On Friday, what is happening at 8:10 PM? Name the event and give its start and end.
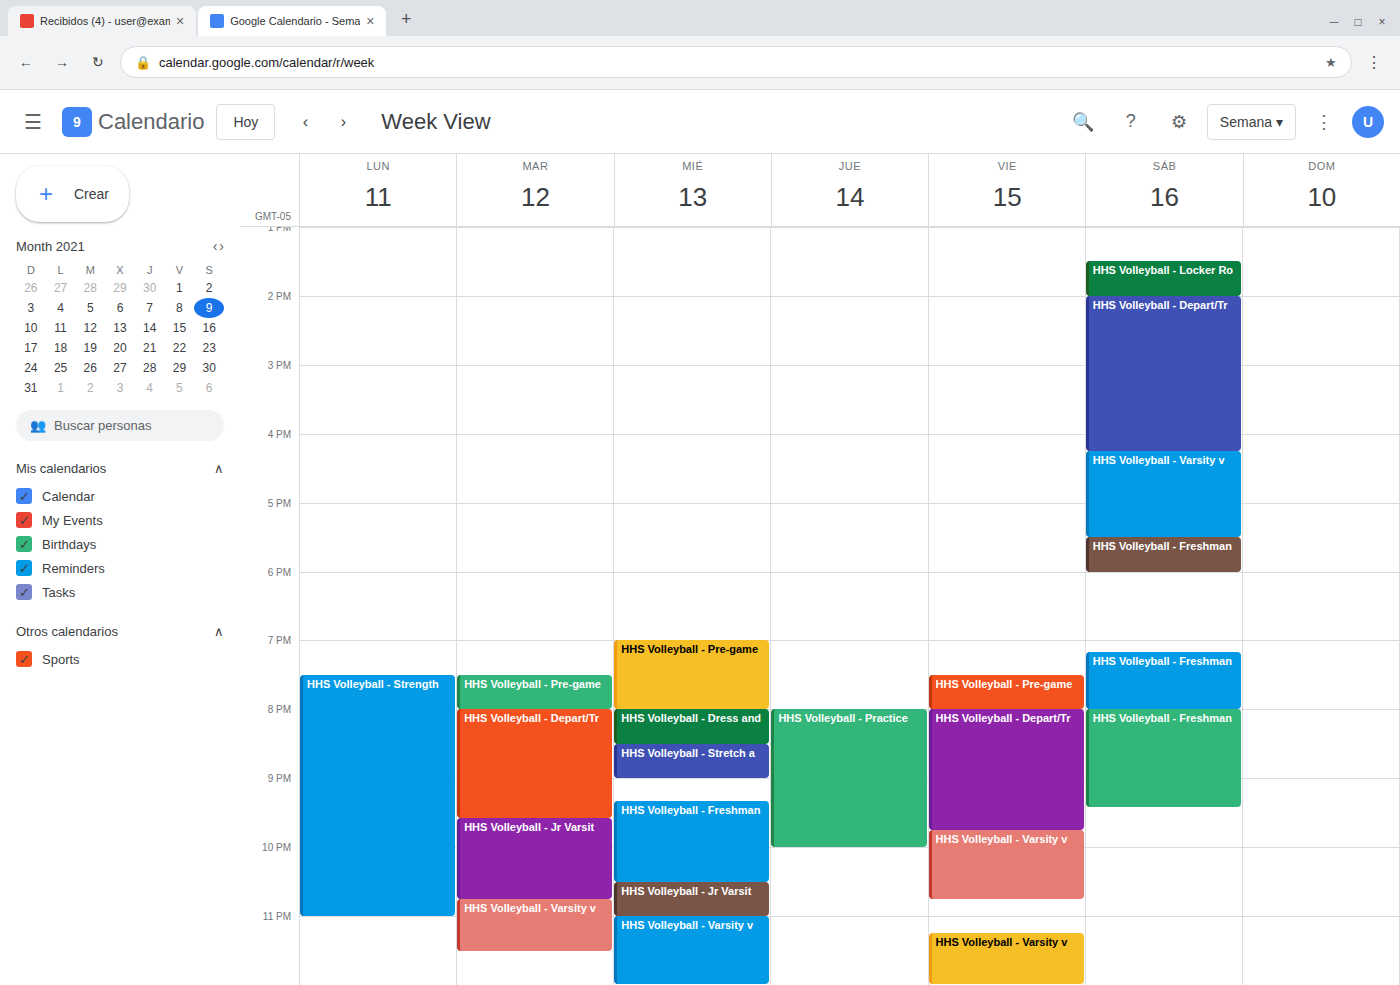
"HHS Volleyball - Depart/Tr", 8:00 PM to 9:45 PM